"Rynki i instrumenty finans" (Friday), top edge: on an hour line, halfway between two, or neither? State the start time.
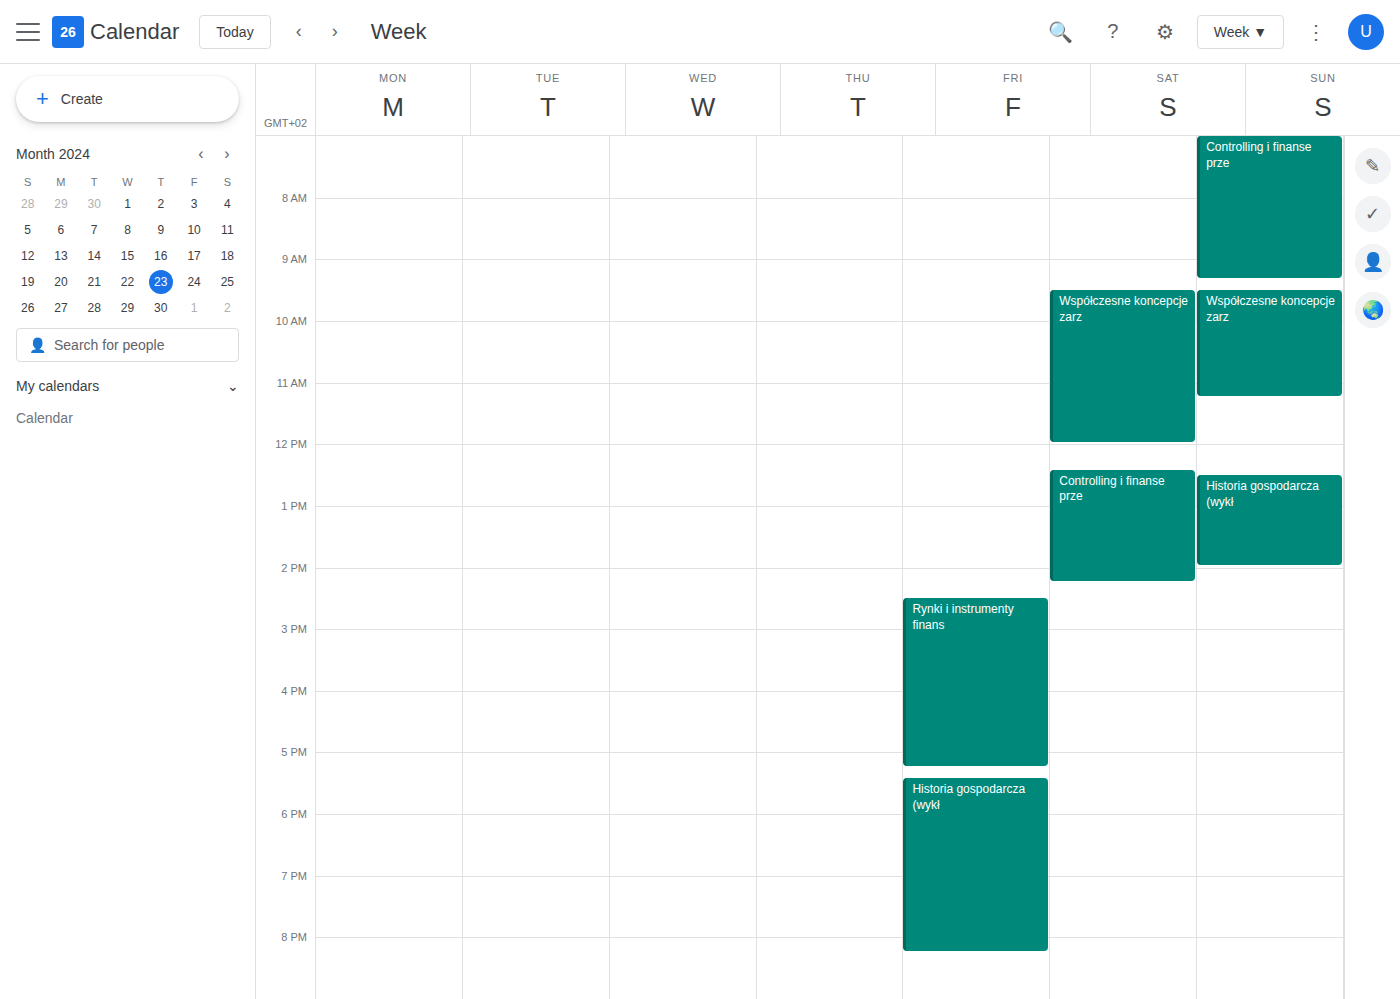
2:30 PM -- halfway between the 2 PM and 3 PM lines.